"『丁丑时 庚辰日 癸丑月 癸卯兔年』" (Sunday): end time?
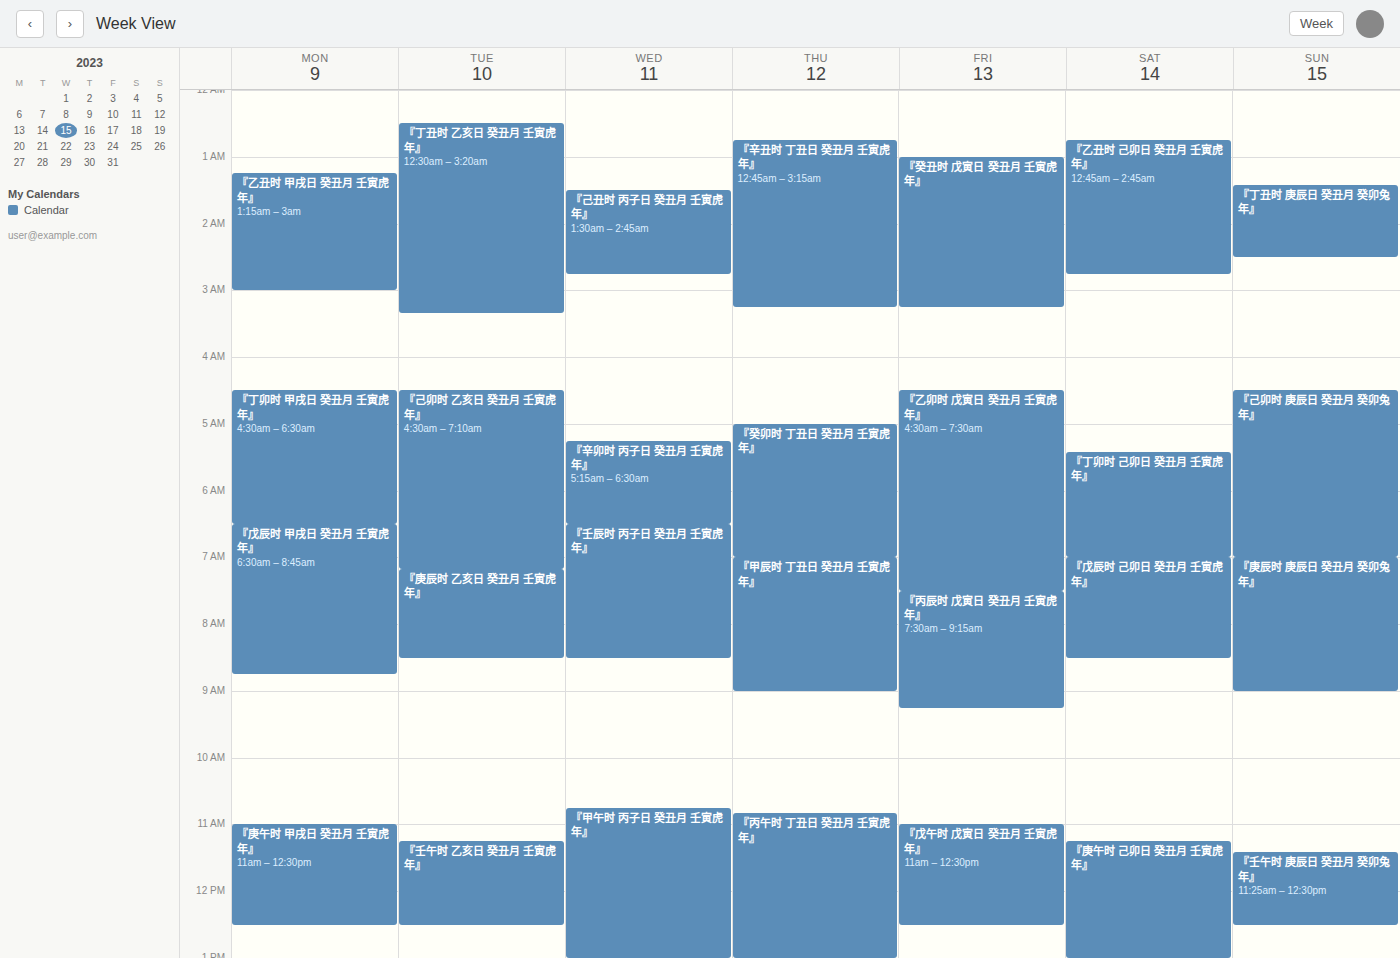
2:30 AM